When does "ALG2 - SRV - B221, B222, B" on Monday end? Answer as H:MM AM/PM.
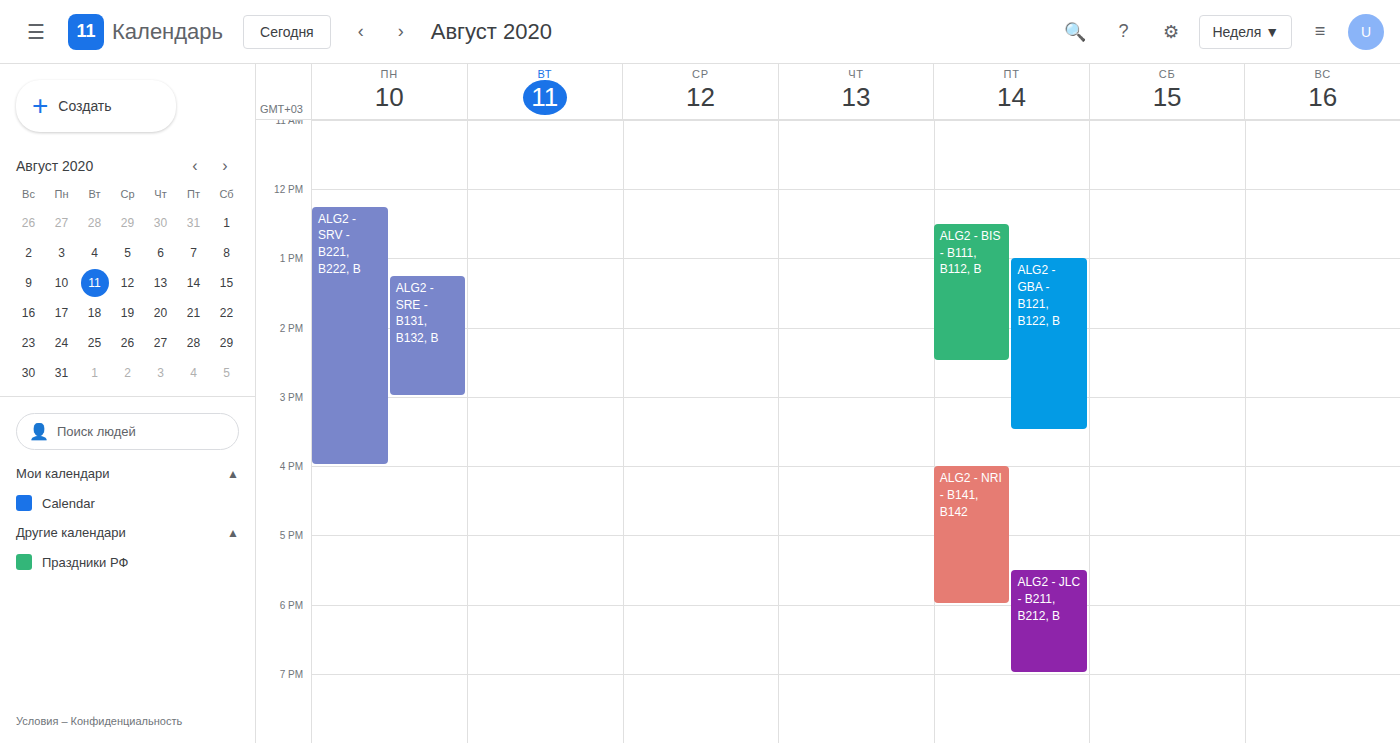
4:00 PM